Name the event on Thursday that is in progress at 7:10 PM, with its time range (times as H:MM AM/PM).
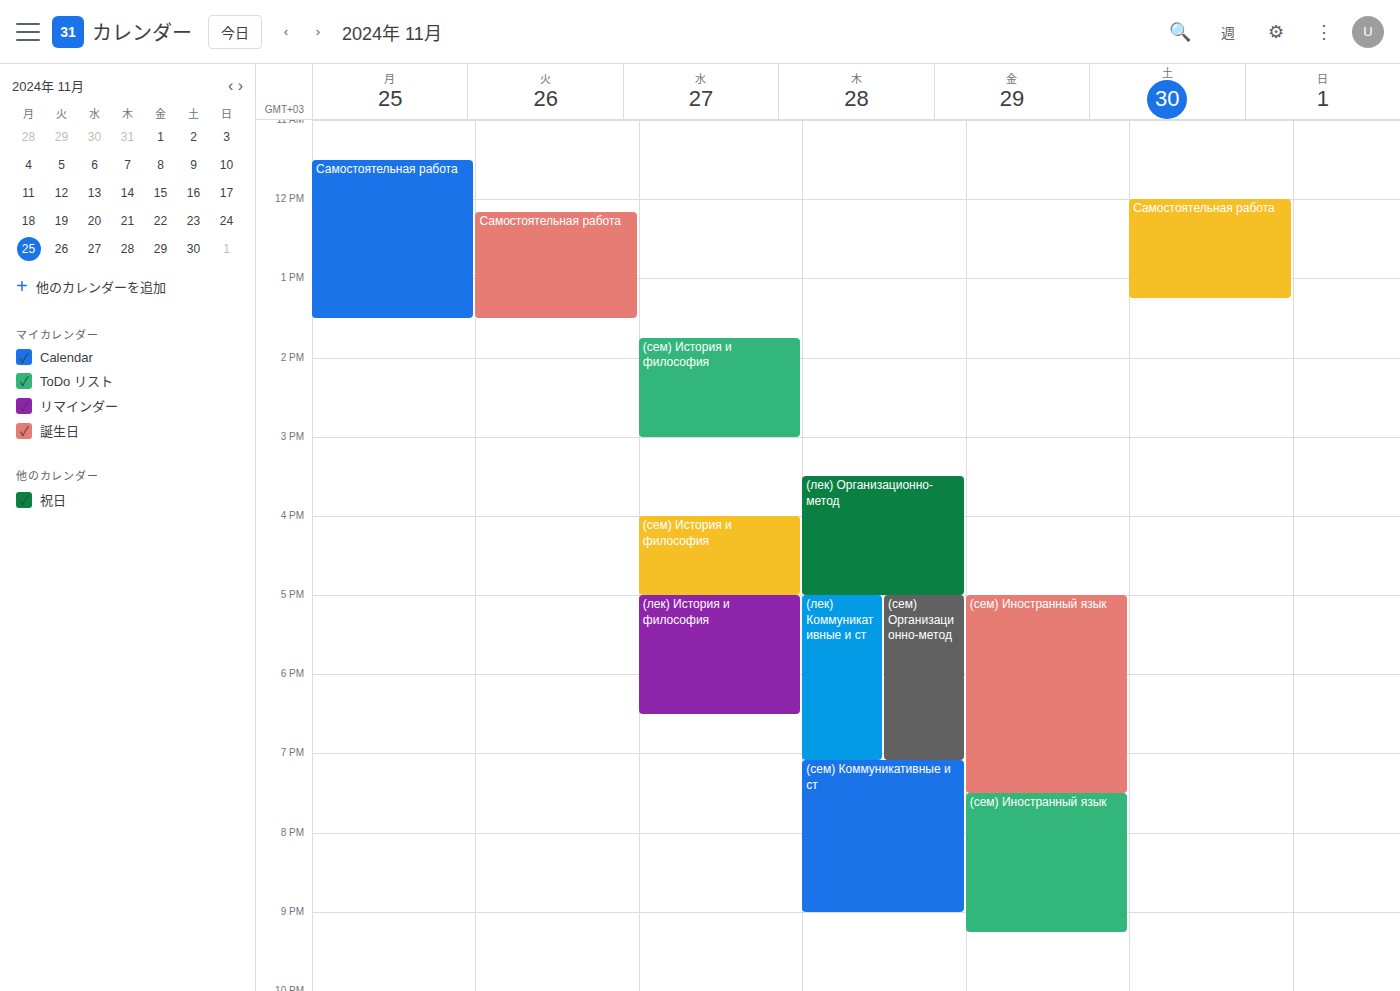
"(сем) Коммуникативные и ст", 7:05 PM to 9:00 PM